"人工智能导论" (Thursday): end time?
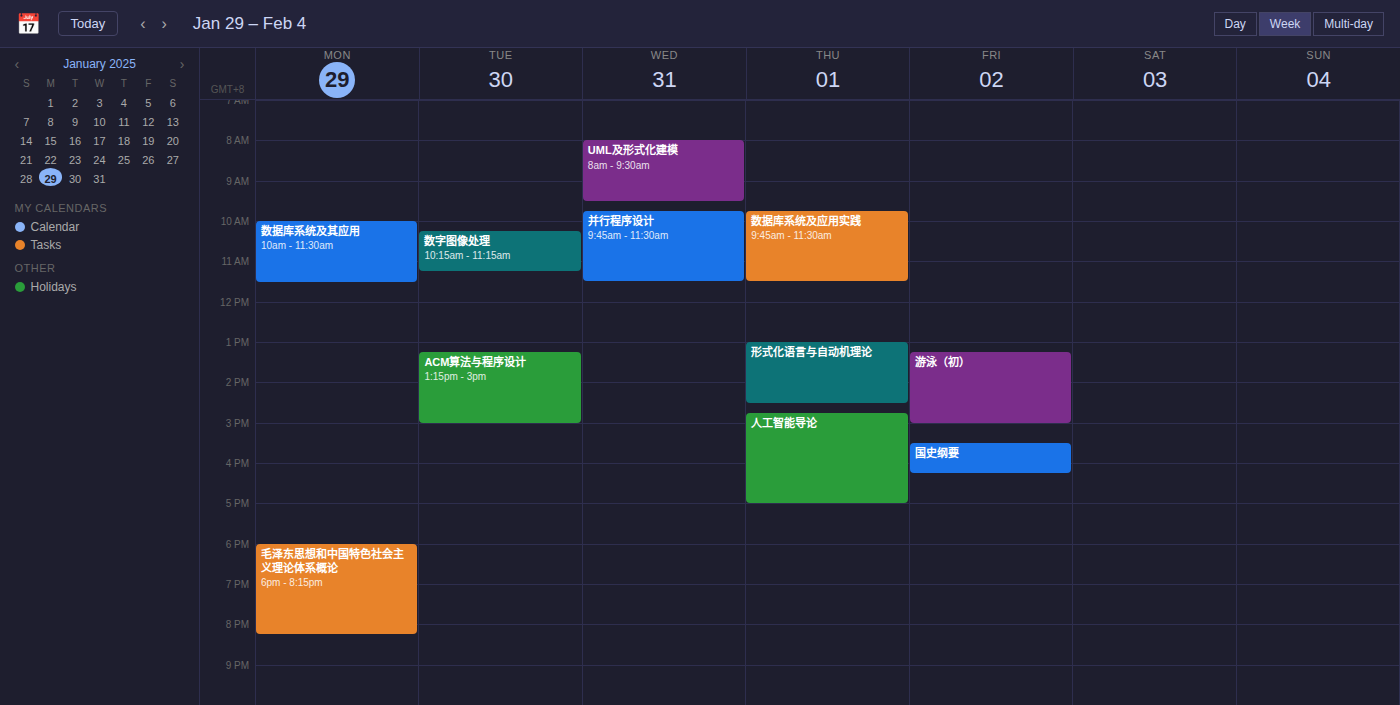
5:00 PM